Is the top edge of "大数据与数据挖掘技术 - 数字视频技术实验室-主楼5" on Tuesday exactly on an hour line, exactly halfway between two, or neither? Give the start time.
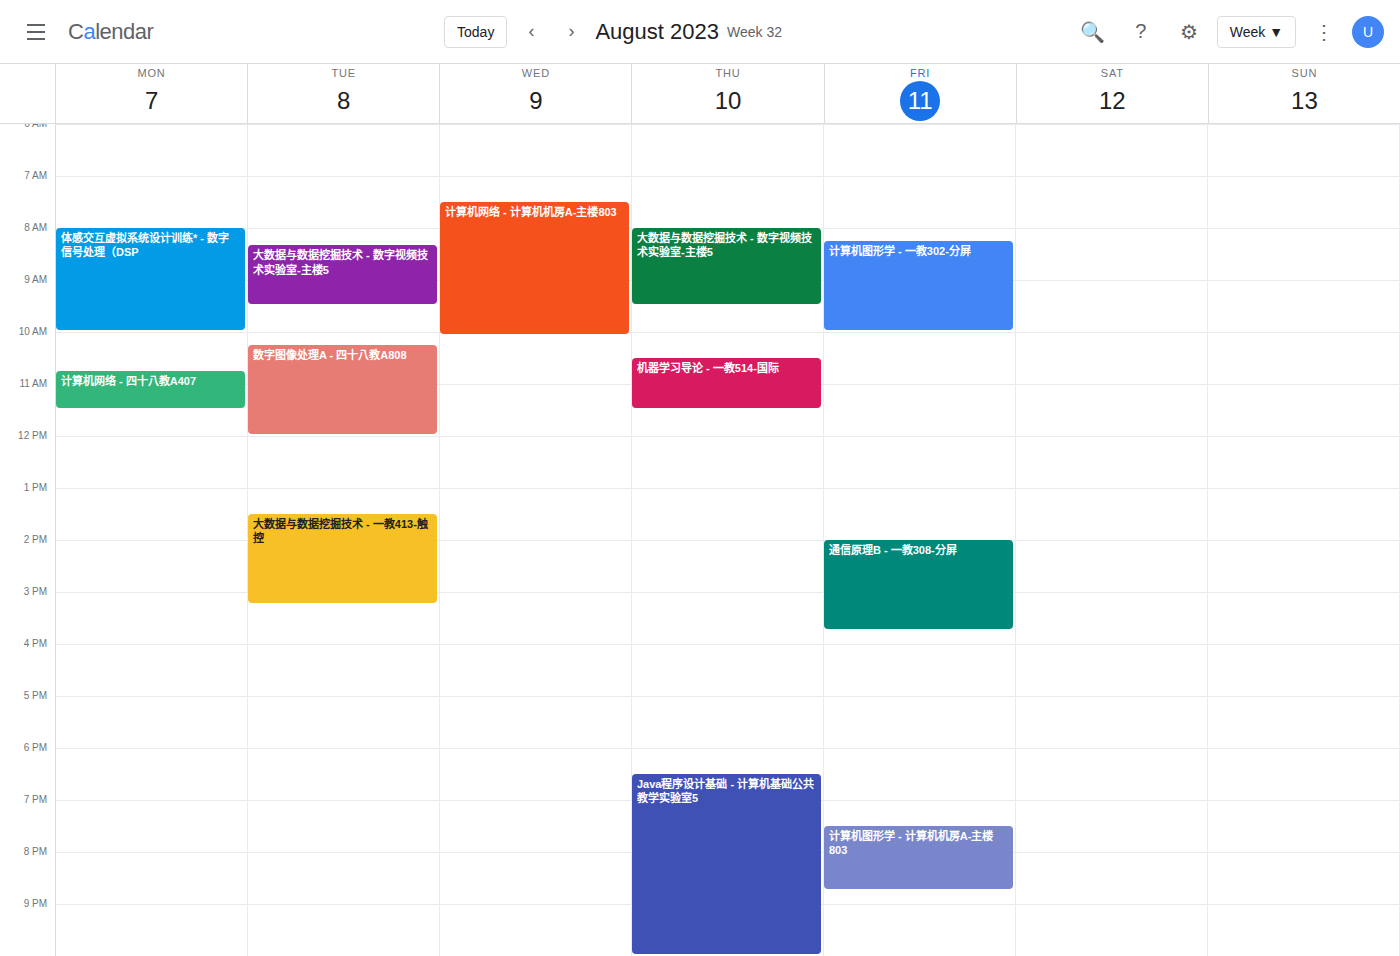
8:20 AM -- neither: 20 minutes below the 8 AM line and 40 minutes above the 9 AM line.